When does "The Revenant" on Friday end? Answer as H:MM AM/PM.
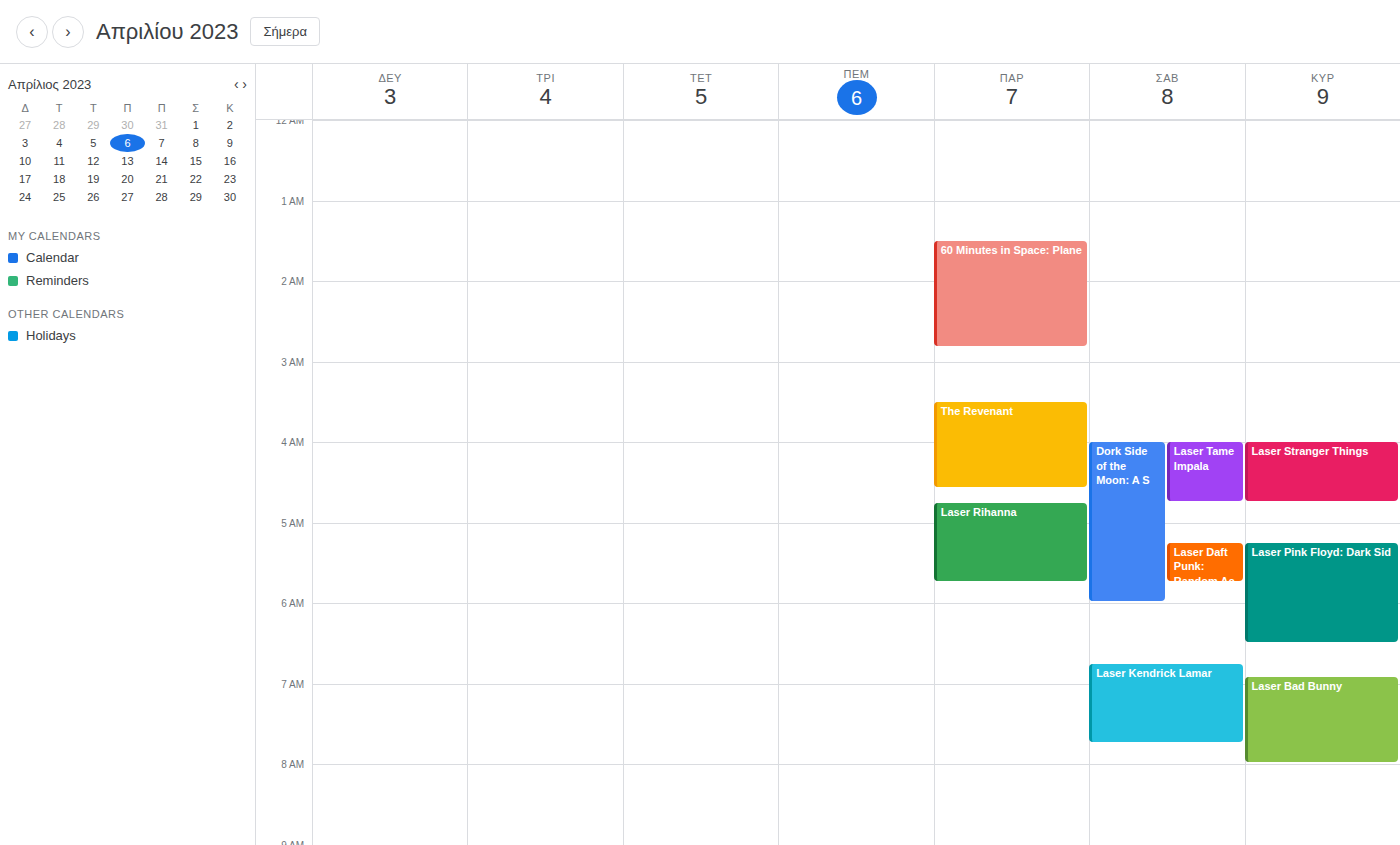
4:35 AM